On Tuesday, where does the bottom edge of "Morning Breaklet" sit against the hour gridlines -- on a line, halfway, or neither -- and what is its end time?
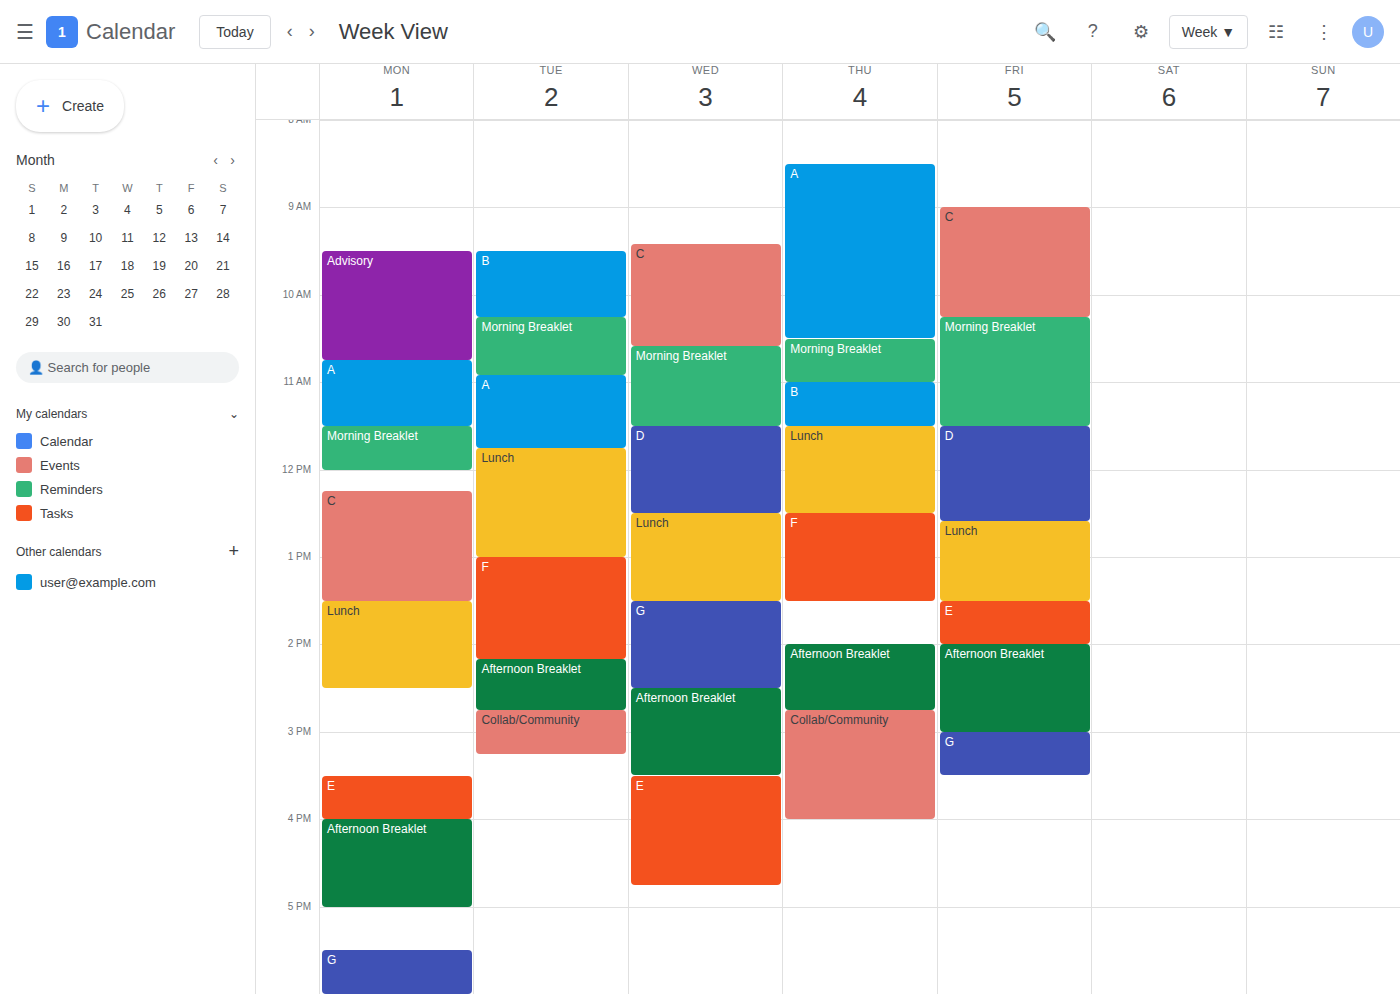
10:55 AM -- neither: 55 minutes below the 10 AM line and 5 minutes above the 11 AM line.